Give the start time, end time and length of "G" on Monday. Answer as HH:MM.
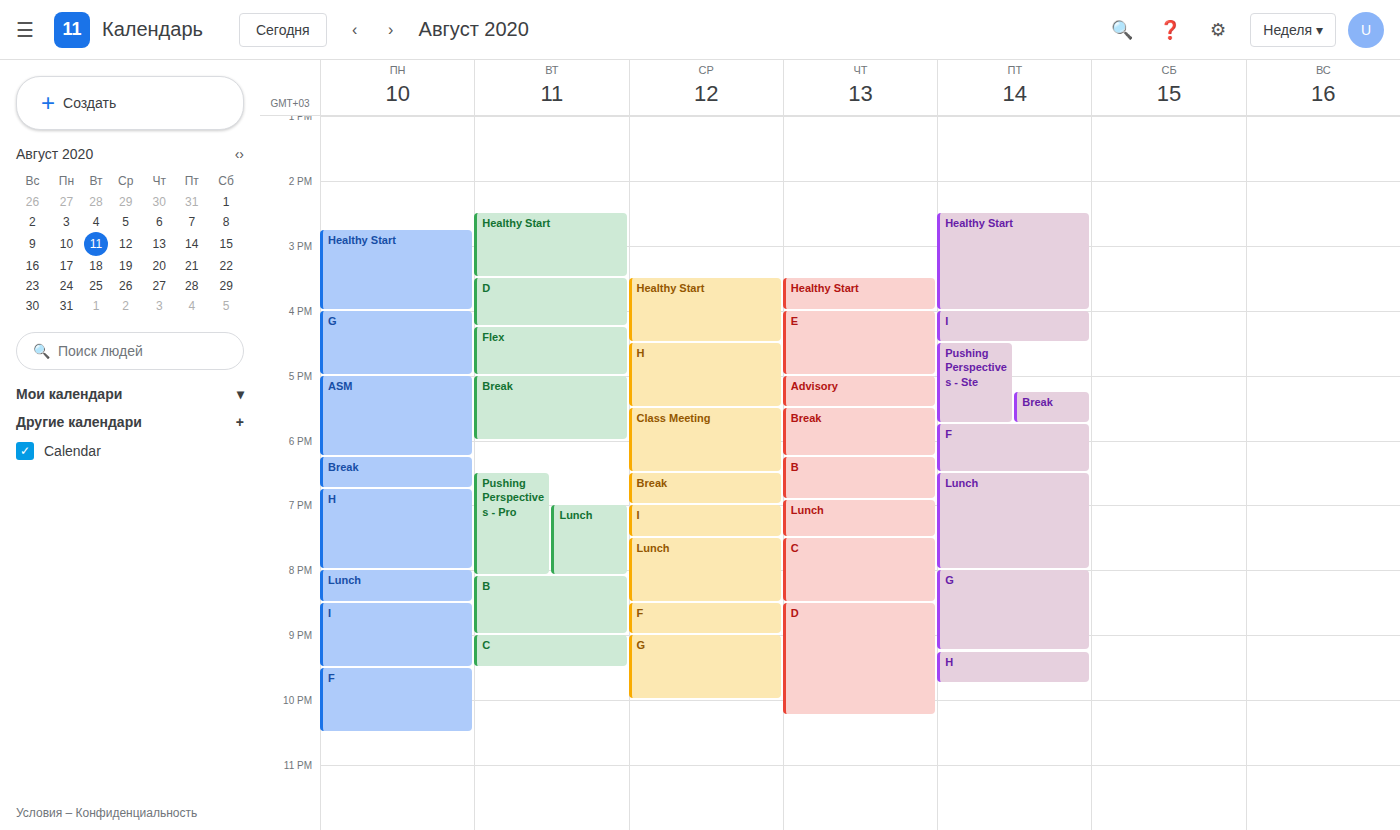
16:00 to 17:00, 1 hour